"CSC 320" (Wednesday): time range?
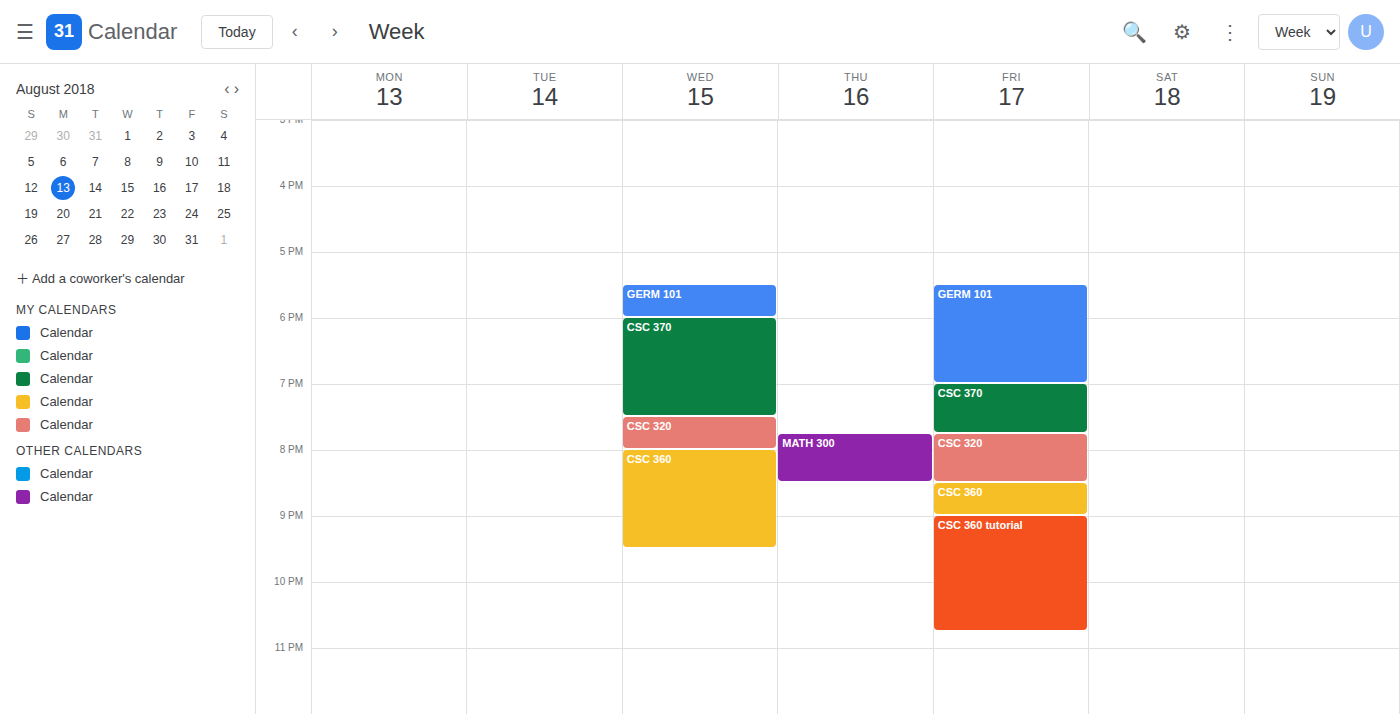
7:30 PM to 8:00 PM